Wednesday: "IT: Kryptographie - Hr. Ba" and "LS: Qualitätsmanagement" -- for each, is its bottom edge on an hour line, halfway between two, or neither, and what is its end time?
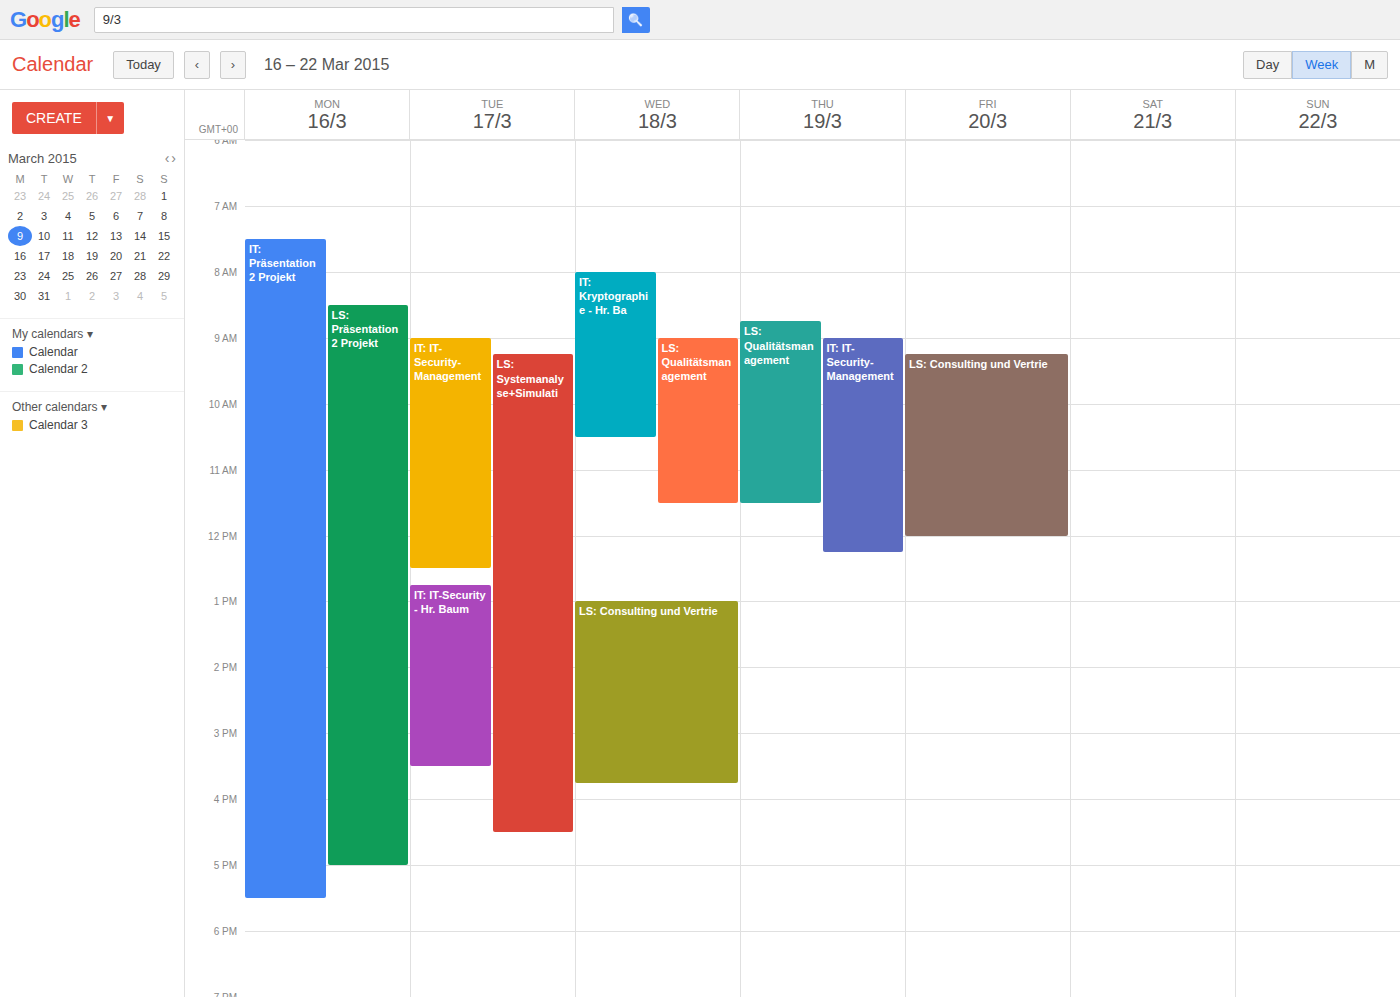
"IT: Kryptographie - Hr. Ba": 10:30 AM, halfway between the 10 AM and 11 AM lines. "LS: Qualitätsmanagement": 11:30 AM, halfway between the 11 AM and 12 PM lines.